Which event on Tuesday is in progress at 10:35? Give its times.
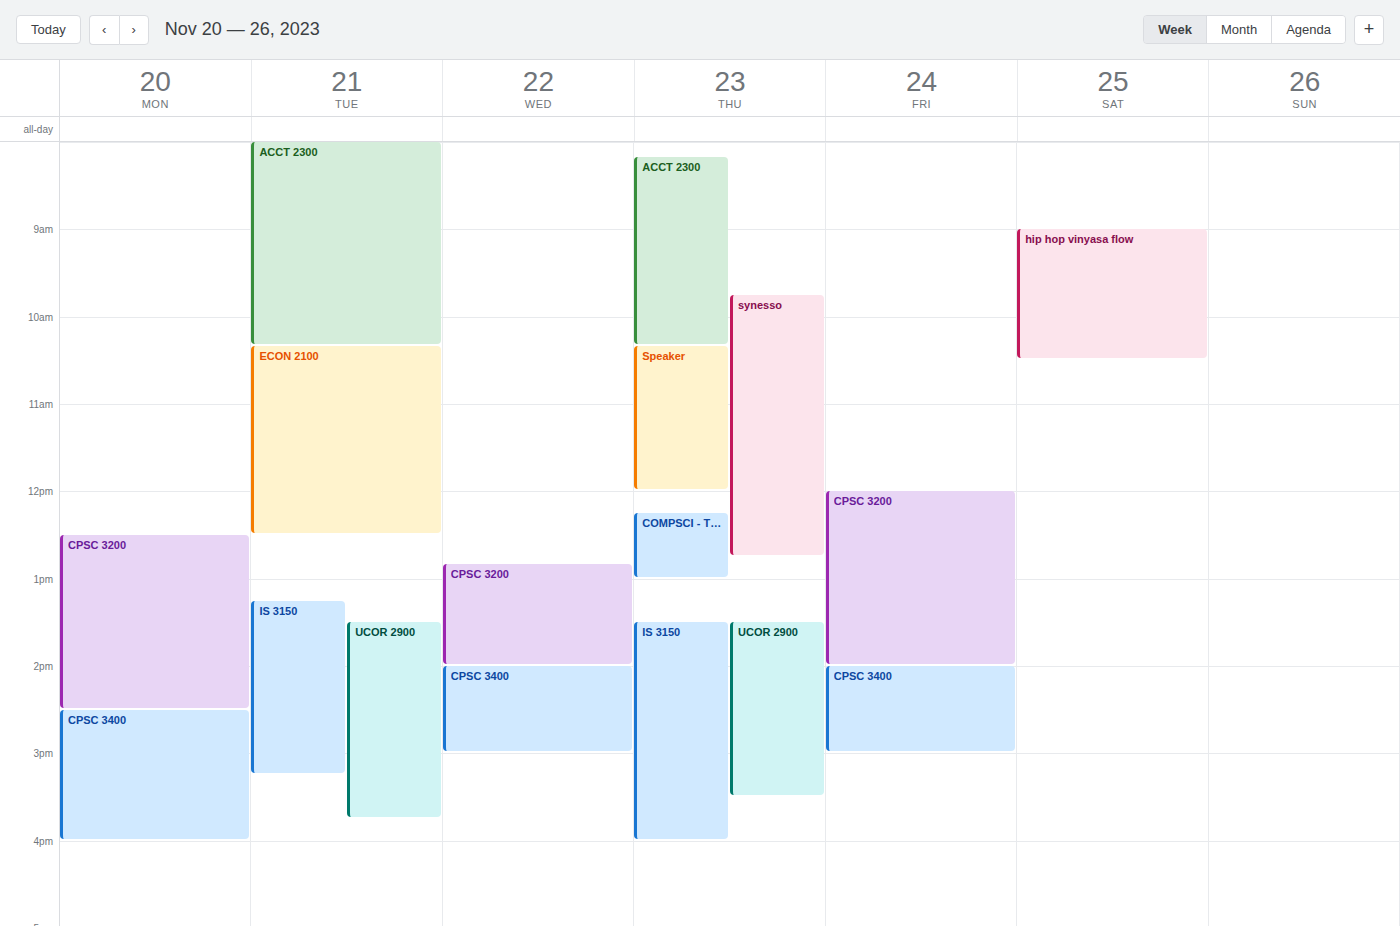
"ECON 2100", 10:20 to 12:30